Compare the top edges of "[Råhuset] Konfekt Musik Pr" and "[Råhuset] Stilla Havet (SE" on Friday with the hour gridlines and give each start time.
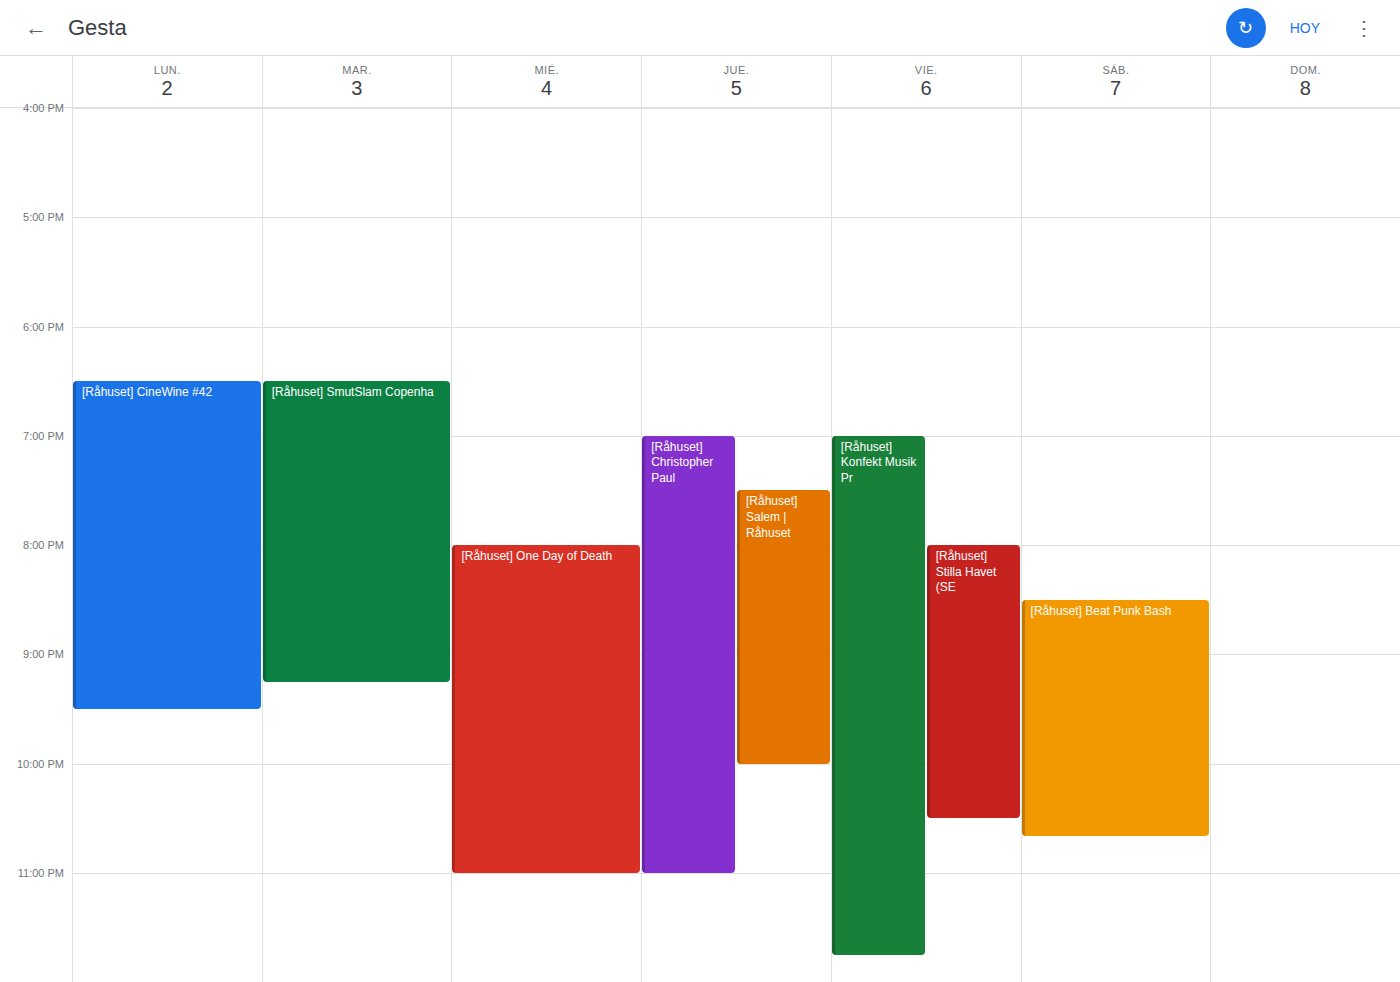
"[Råhuset] Konfekt Musik Pr": 7:00 PM, exactly on the 7 PM line. "[Råhuset] Stilla Havet (SE": 8:00 PM, exactly on the 8 PM line.